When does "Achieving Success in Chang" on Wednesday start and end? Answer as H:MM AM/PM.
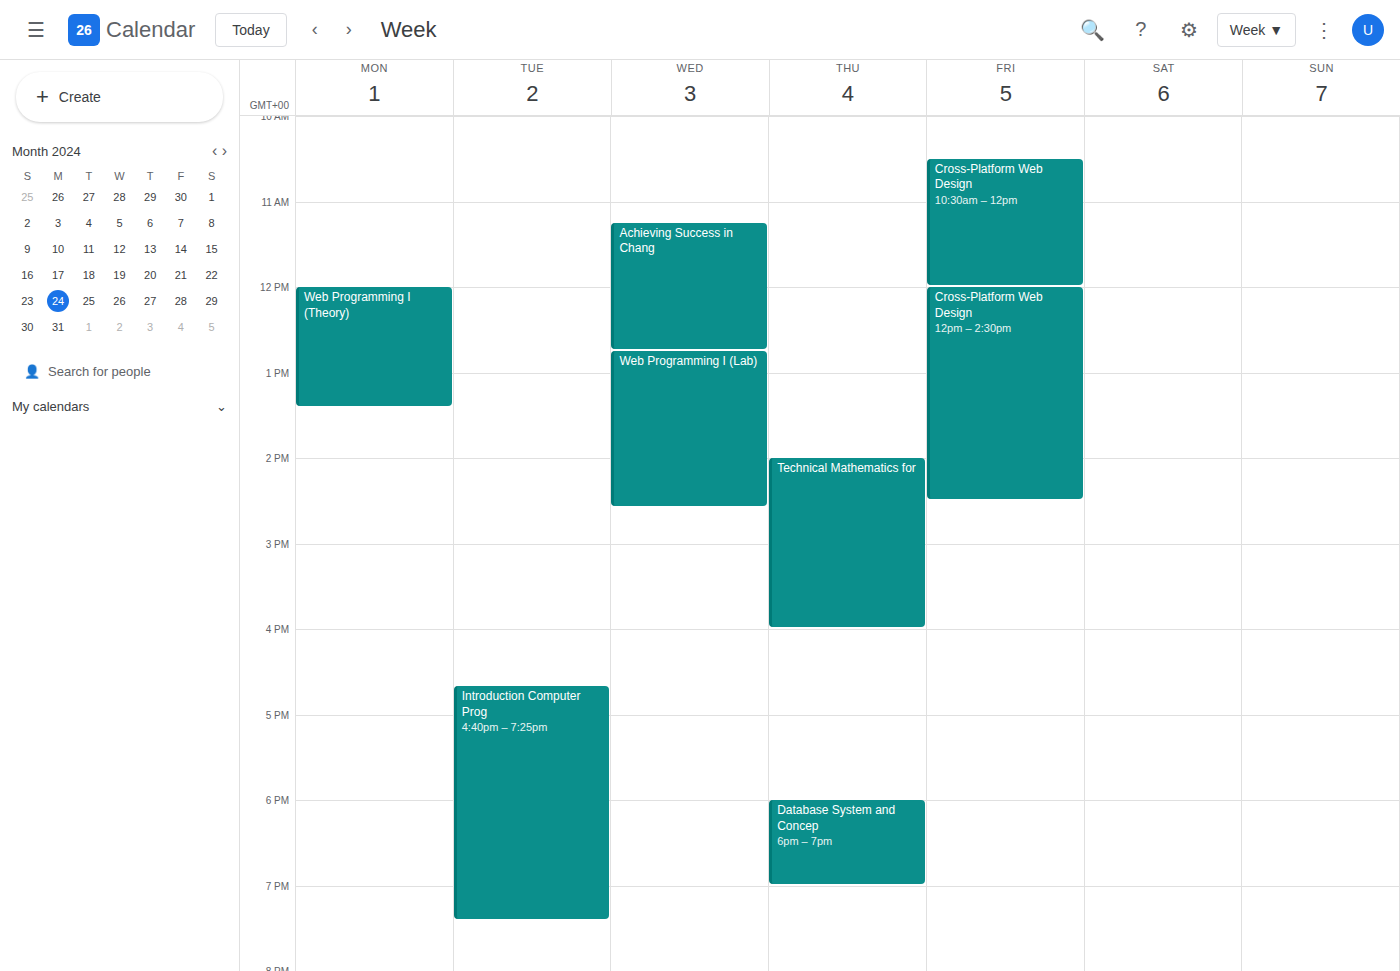
11:15 AM to 12:45 PM